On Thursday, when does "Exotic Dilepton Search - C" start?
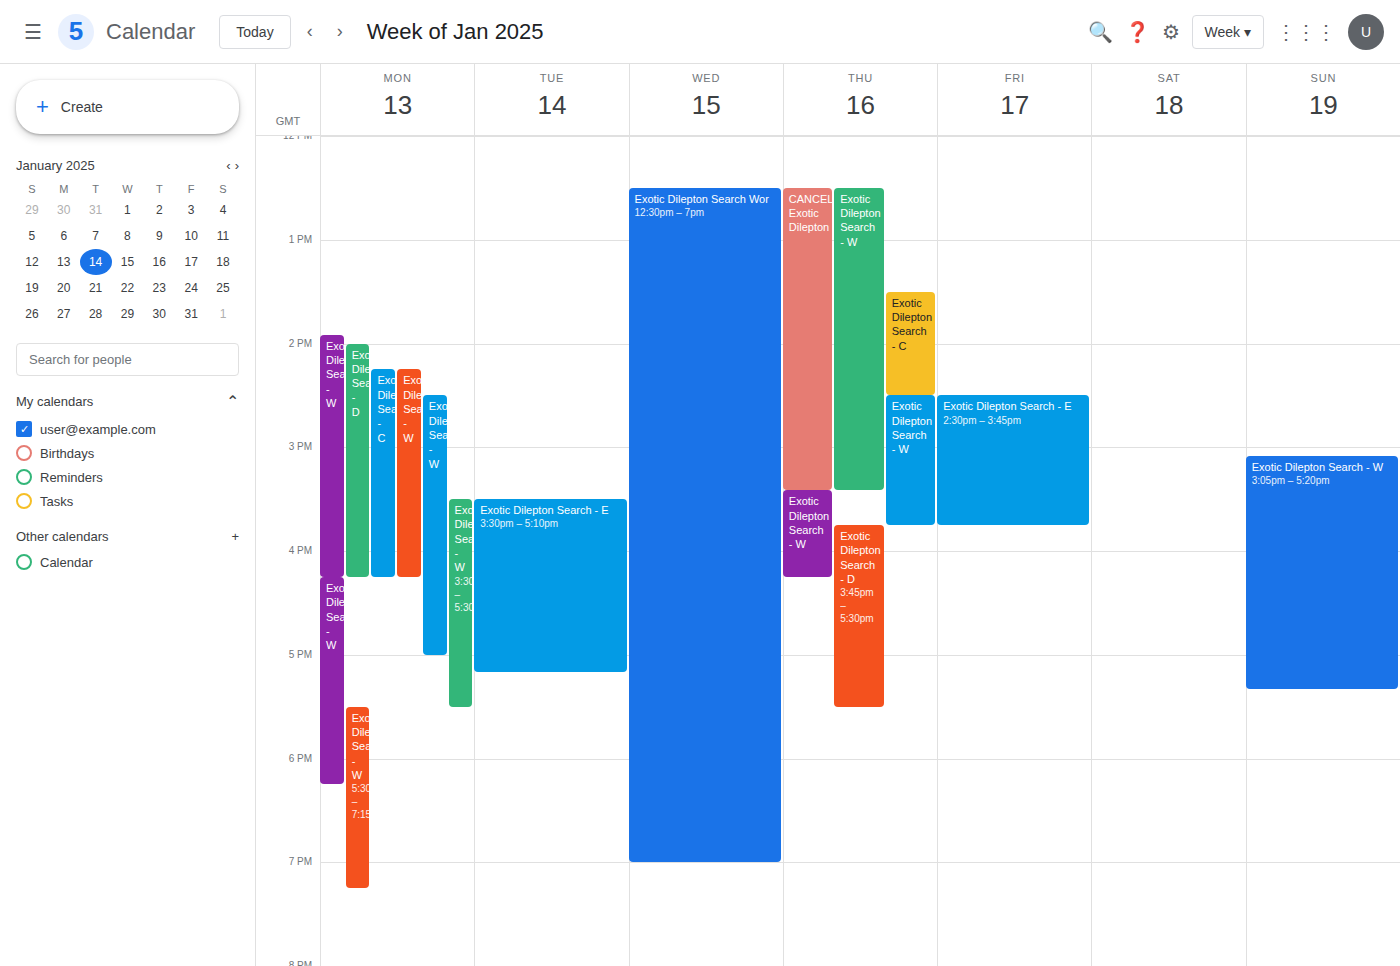
13:30